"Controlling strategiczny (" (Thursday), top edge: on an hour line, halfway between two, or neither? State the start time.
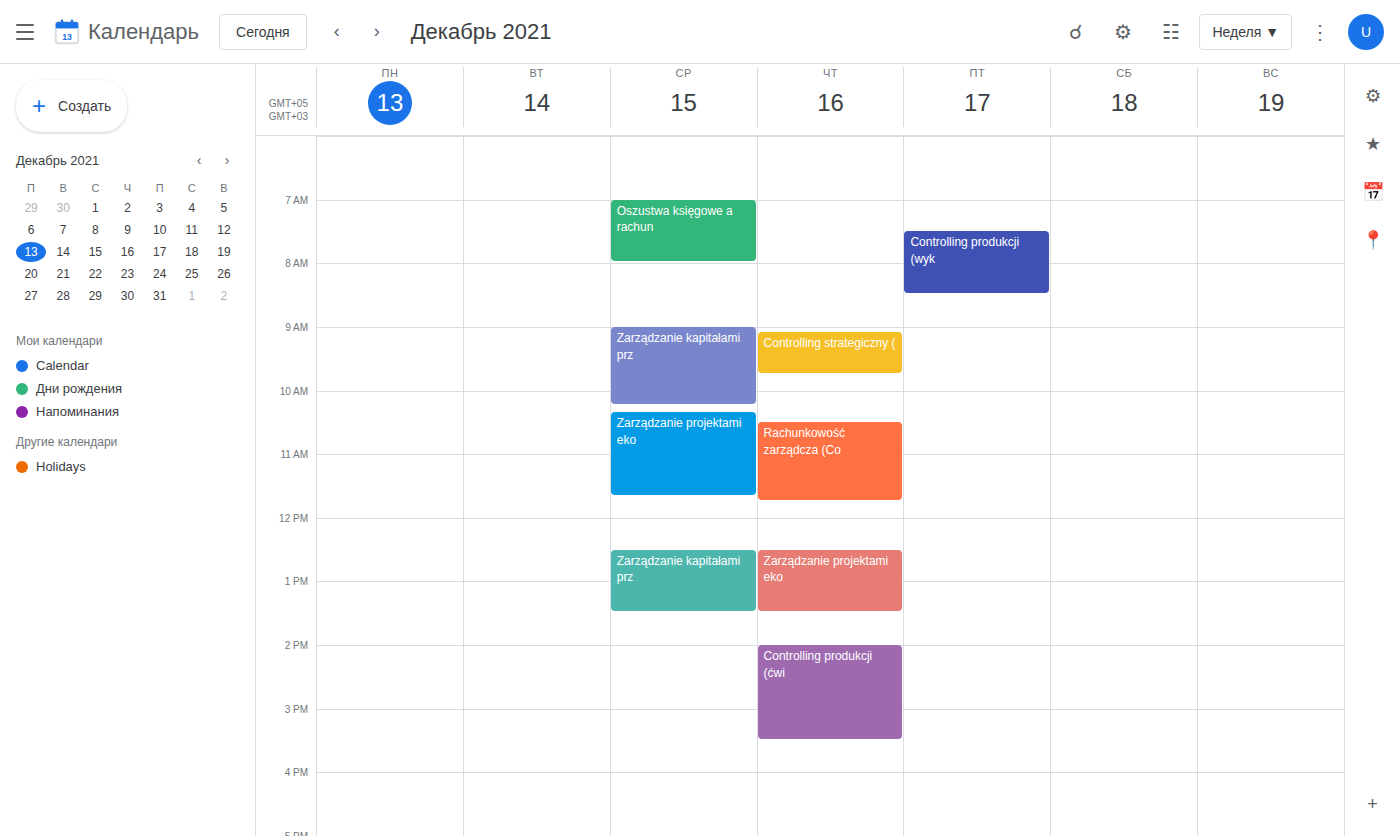
9:05 AM -- neither: 5 minutes below the 9 AM line and 55 minutes above the 10 AM line.